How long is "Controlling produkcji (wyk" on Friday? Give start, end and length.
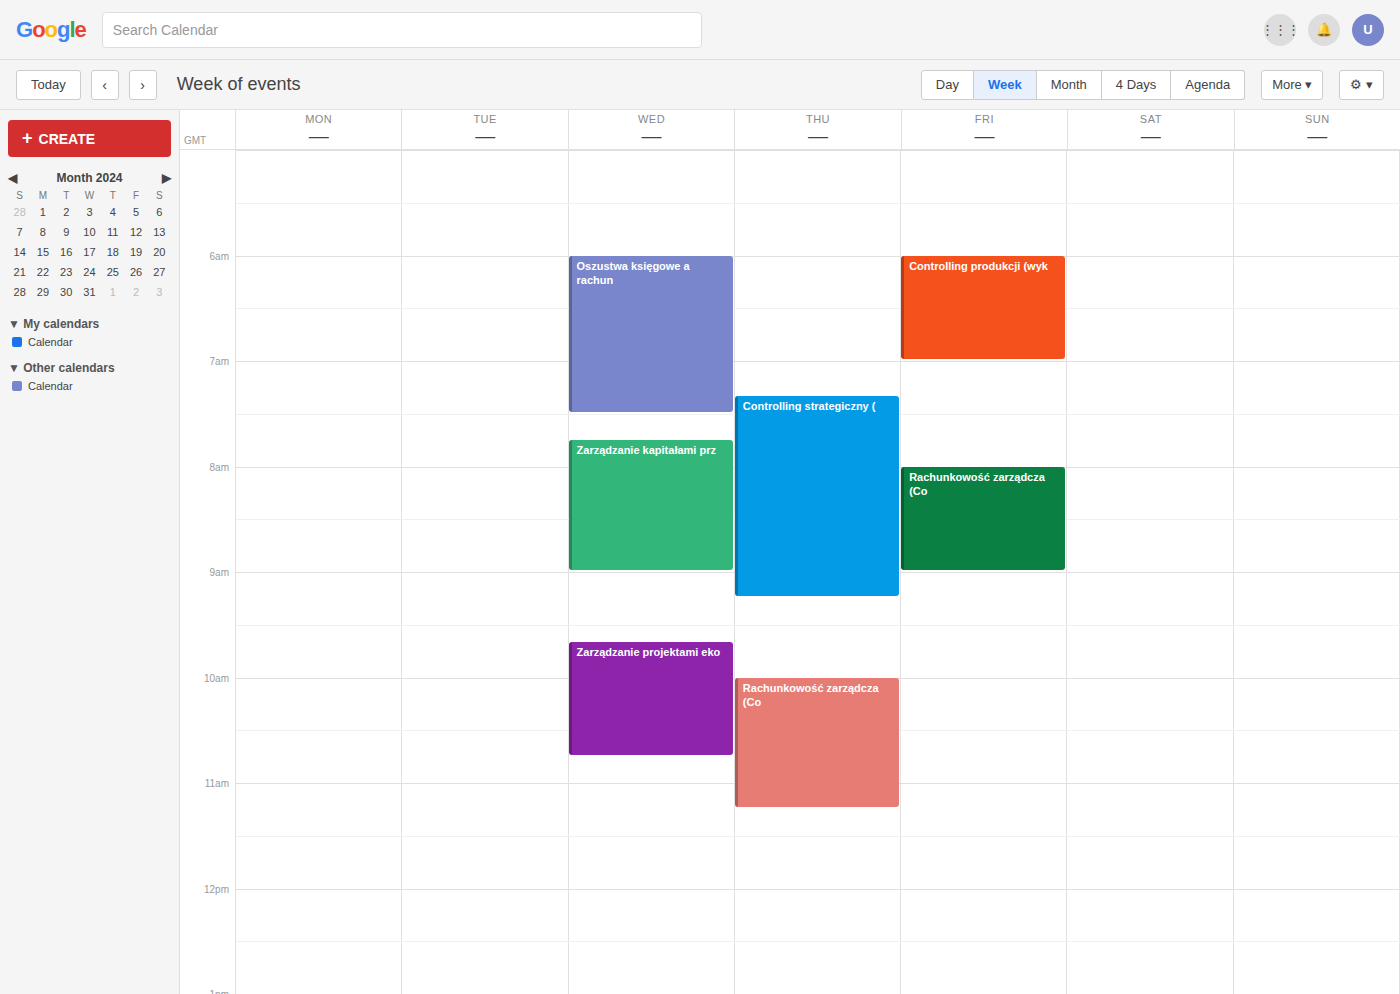
06:00 to 07:00, 1 hour